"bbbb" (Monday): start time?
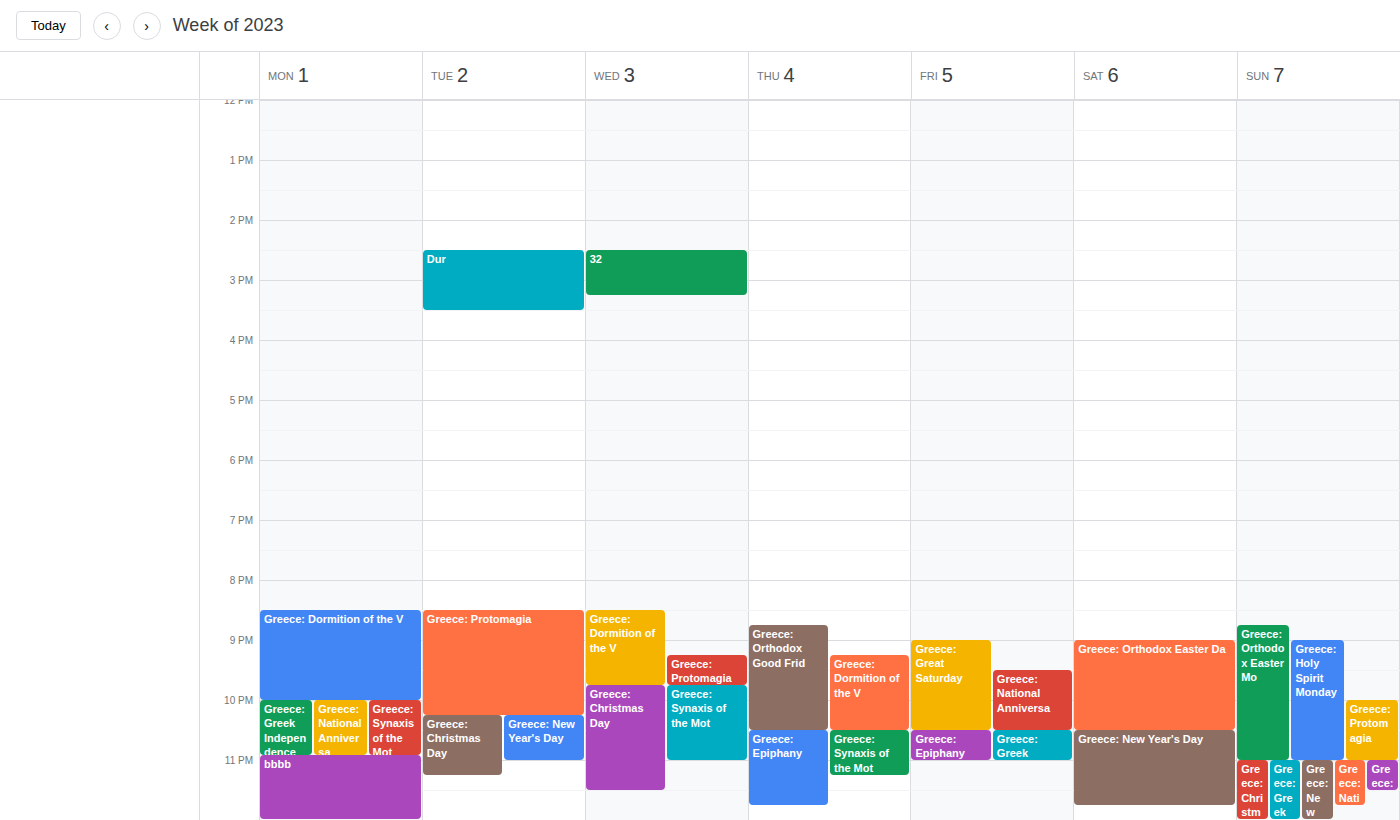
10:55 PM